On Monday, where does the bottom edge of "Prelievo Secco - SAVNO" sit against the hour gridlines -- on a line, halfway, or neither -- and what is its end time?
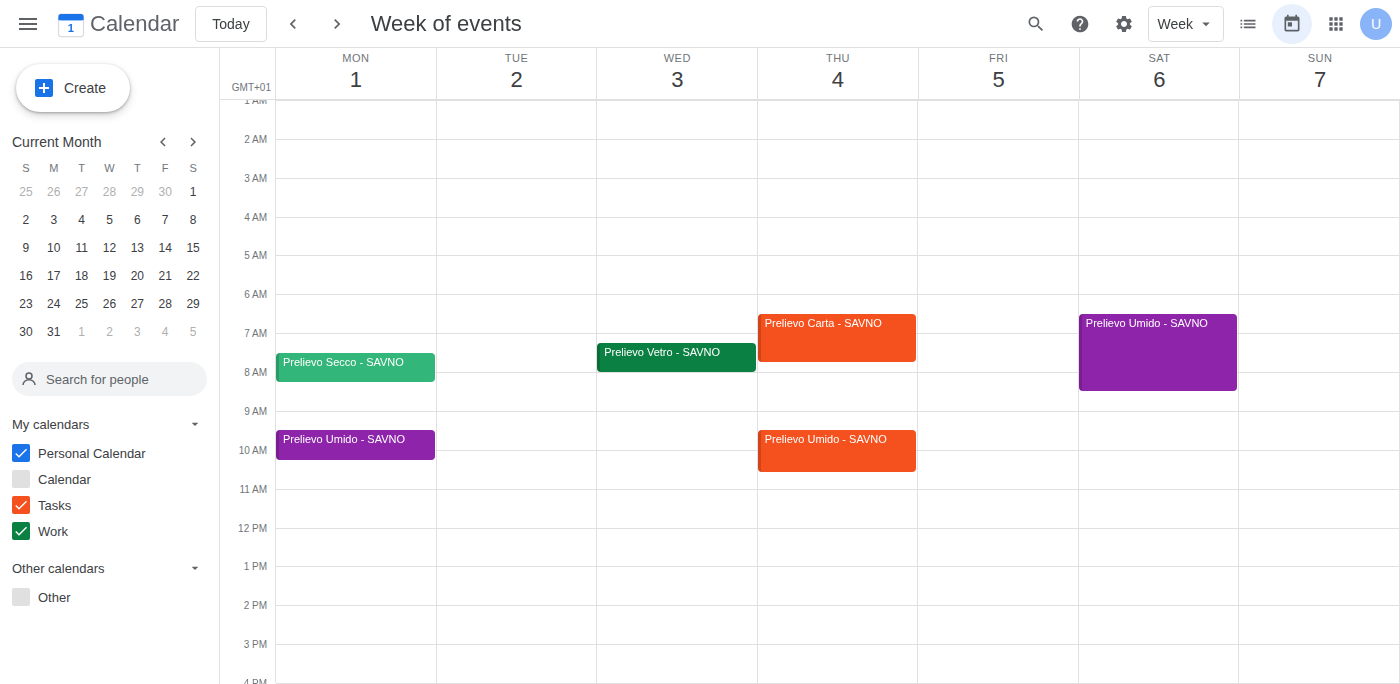
8:15 AM -- neither: a quarter of the way from the 8 AM line to the 9 AM line.